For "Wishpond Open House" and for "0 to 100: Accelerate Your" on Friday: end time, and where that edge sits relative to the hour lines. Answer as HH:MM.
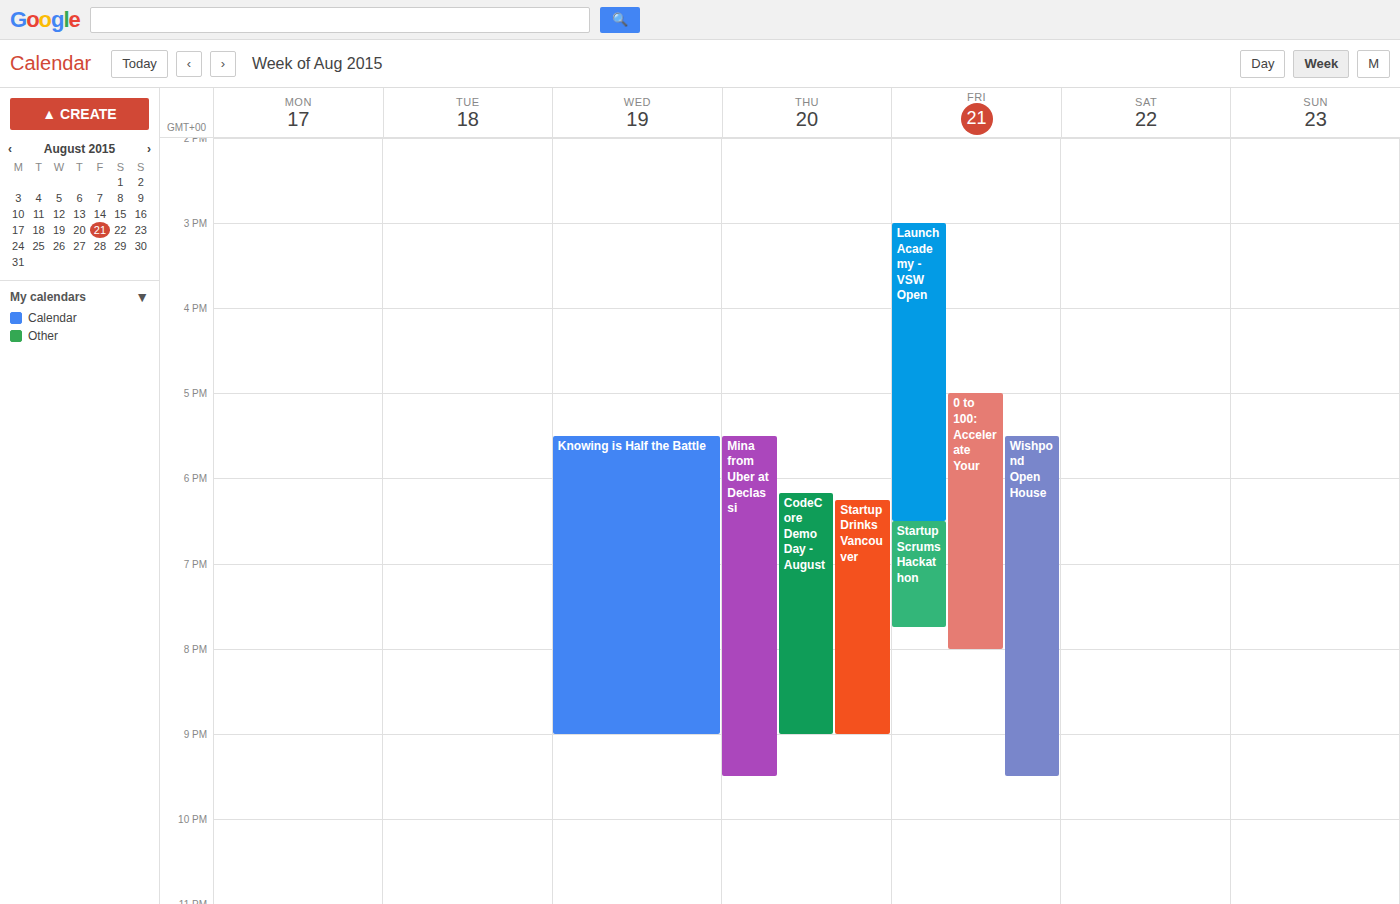
"Wishpond Open House": 21:30, halfway between the 21:00 and 22:00 lines. "0 to 100: Accelerate Your": 20:00, exactly on the 20:00 line.